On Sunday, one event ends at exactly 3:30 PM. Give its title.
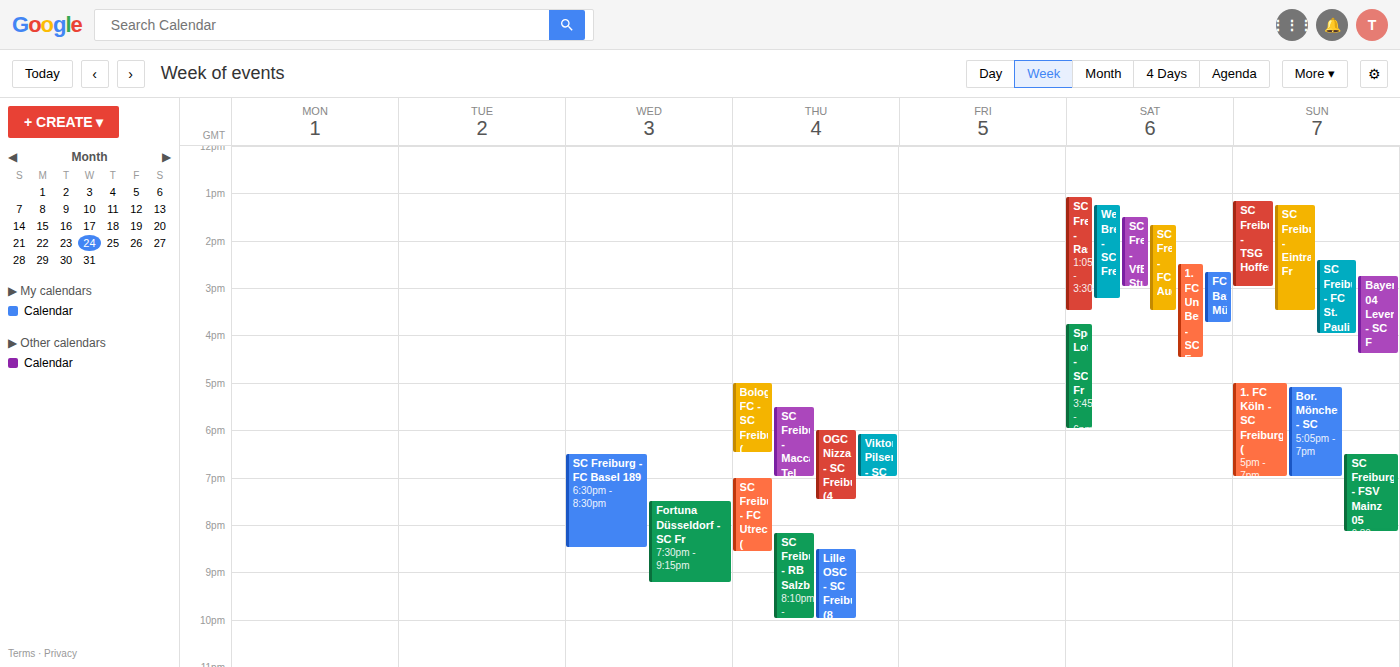
"SC Freiburg - Eintracht Fr"